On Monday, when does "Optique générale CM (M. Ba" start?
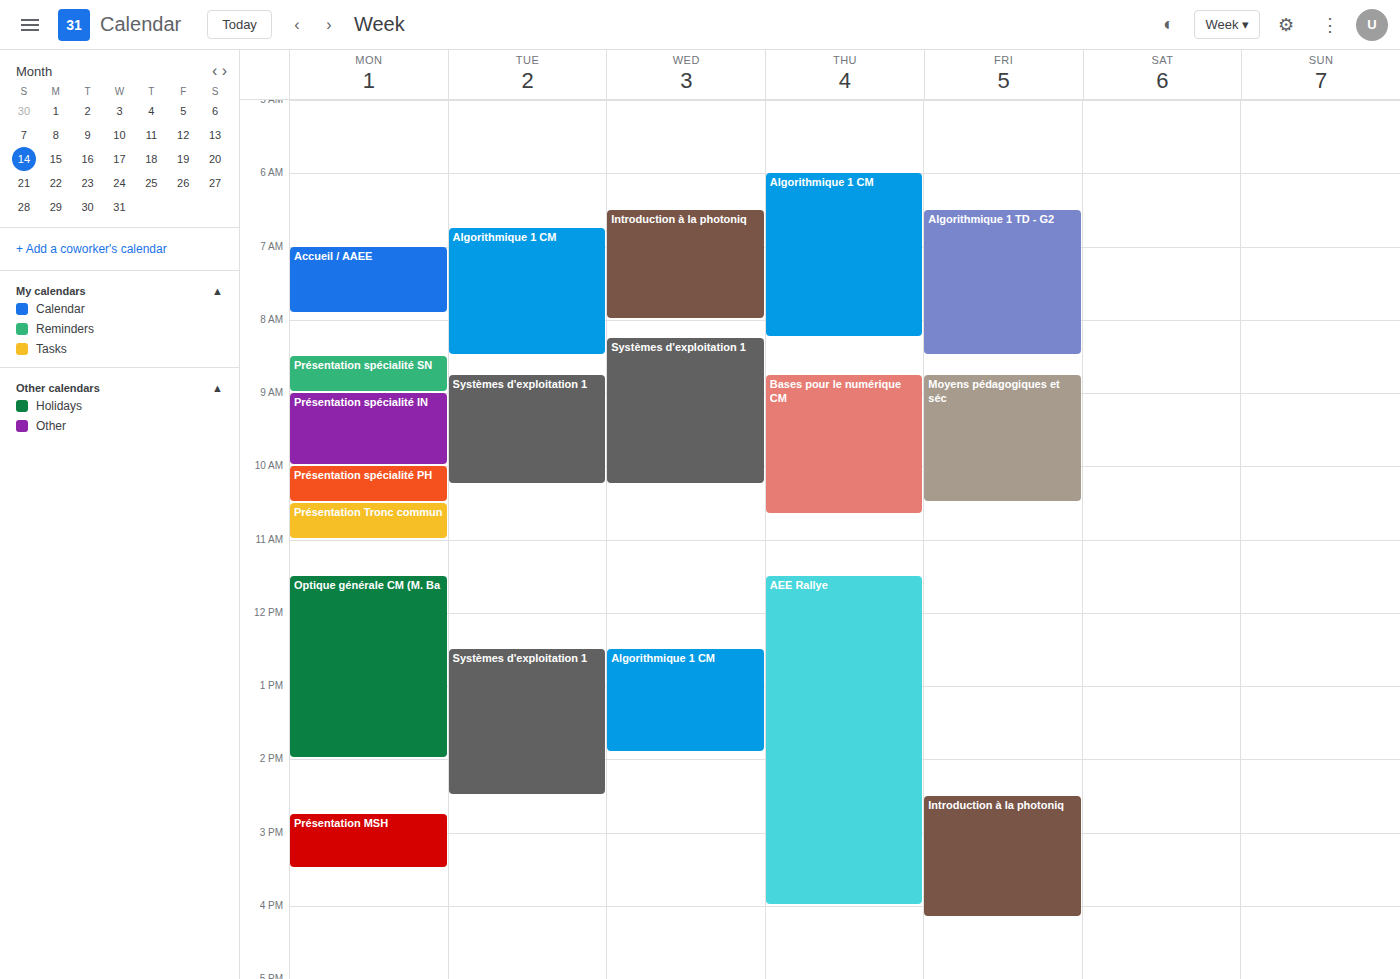
11:30 AM